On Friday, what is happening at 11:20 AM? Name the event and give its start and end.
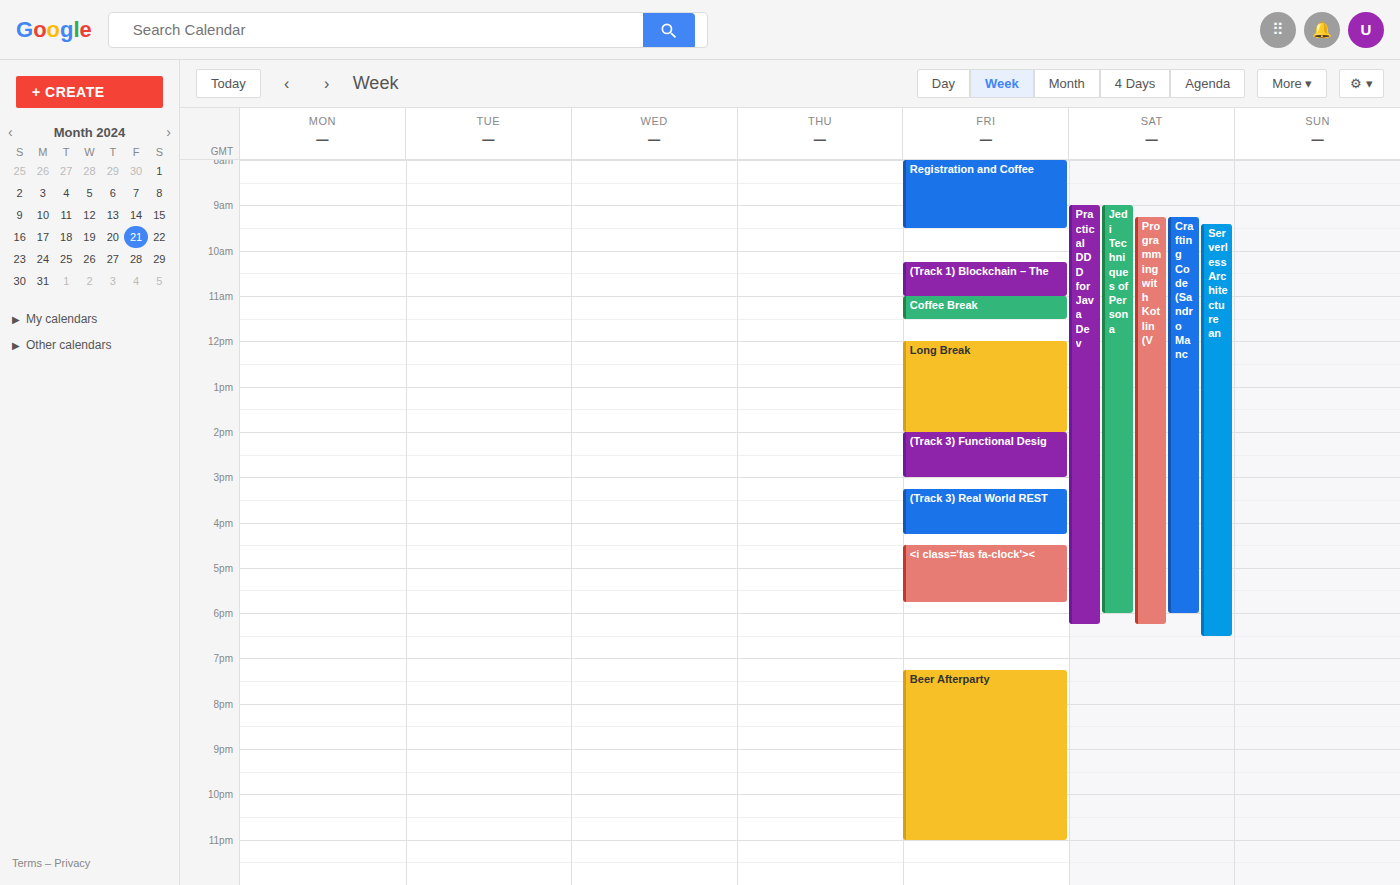
"Coffee Break", 11:00 AM to 11:30 AM